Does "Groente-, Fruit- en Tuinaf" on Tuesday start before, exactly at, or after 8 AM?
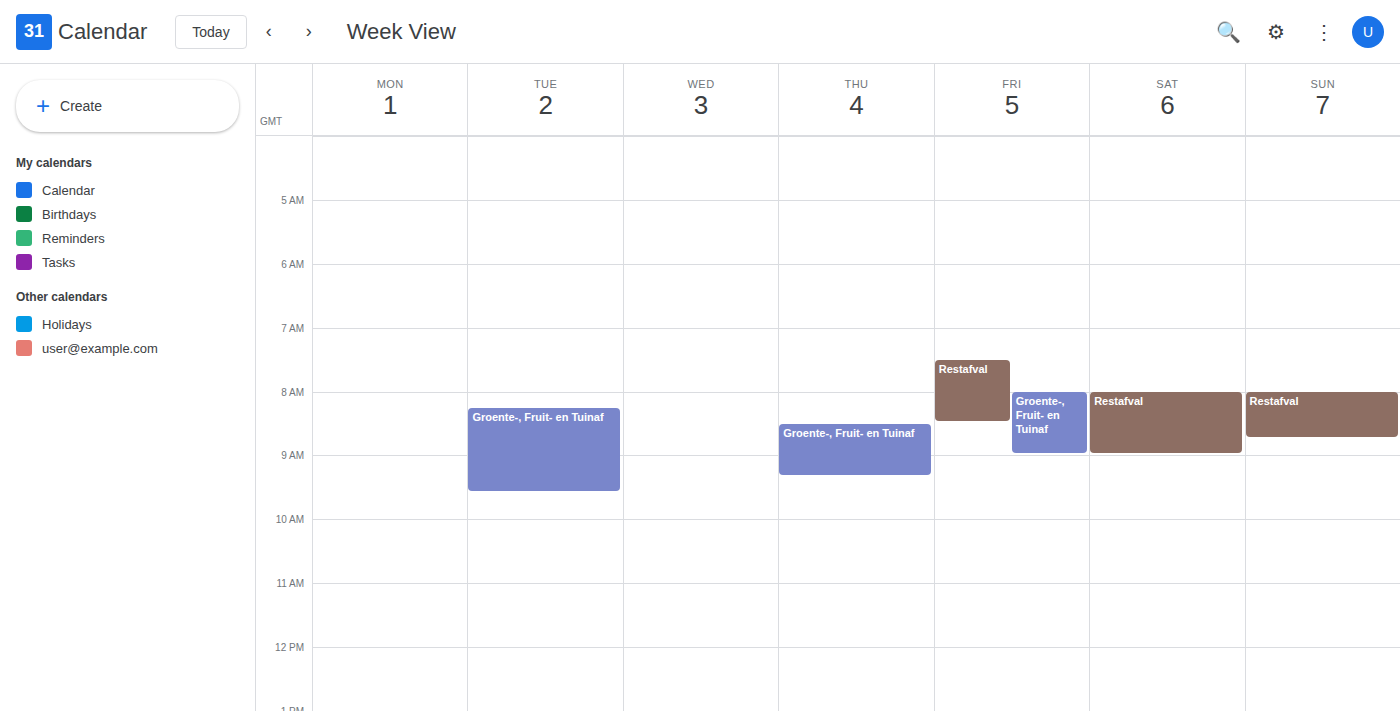
8:15 AM -- after 8 AM, 15 minutes below the 8 AM line.